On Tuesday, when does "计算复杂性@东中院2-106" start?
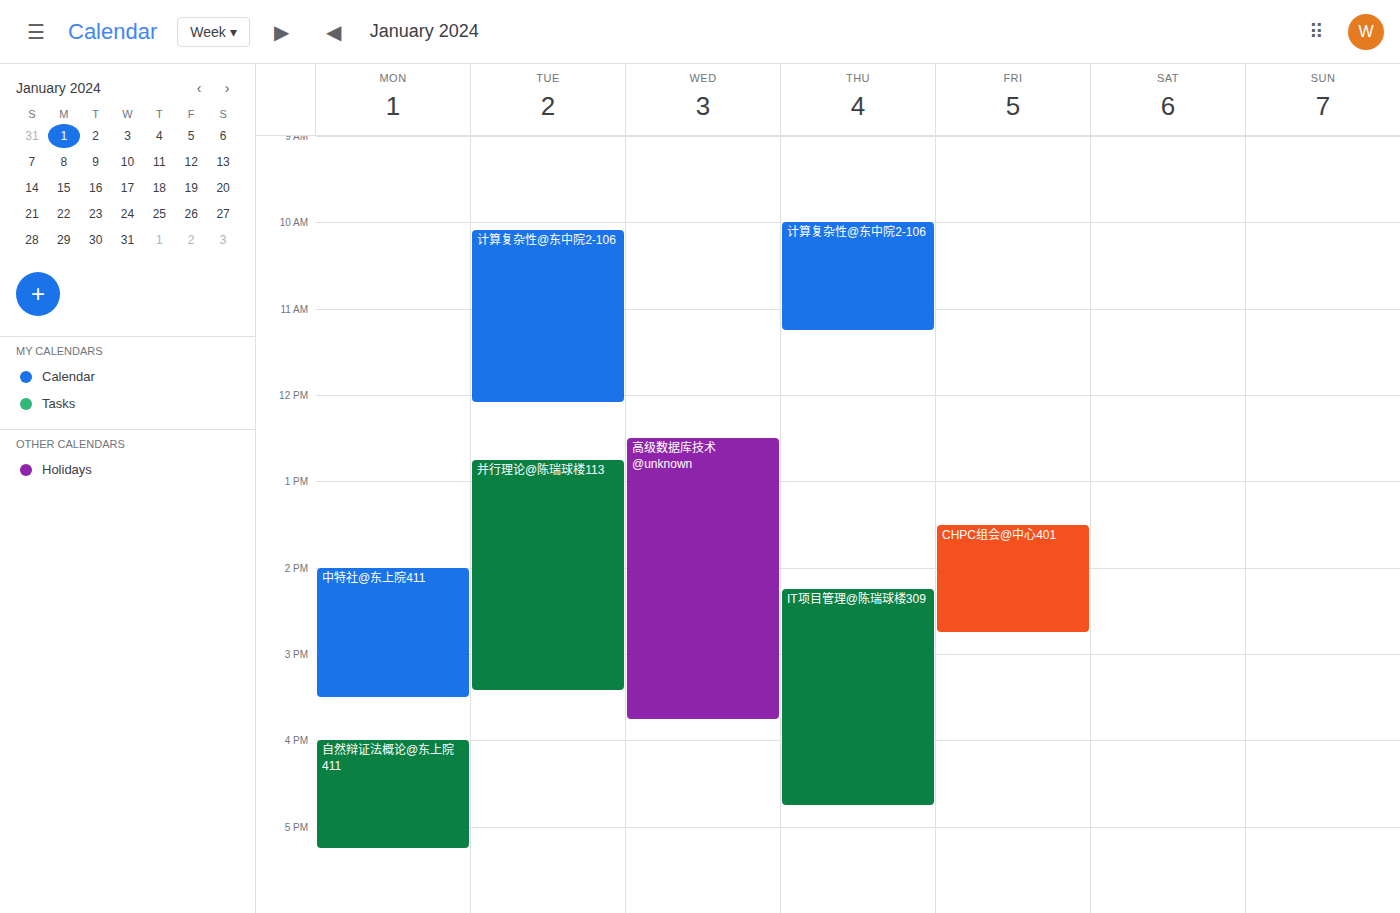
10:05